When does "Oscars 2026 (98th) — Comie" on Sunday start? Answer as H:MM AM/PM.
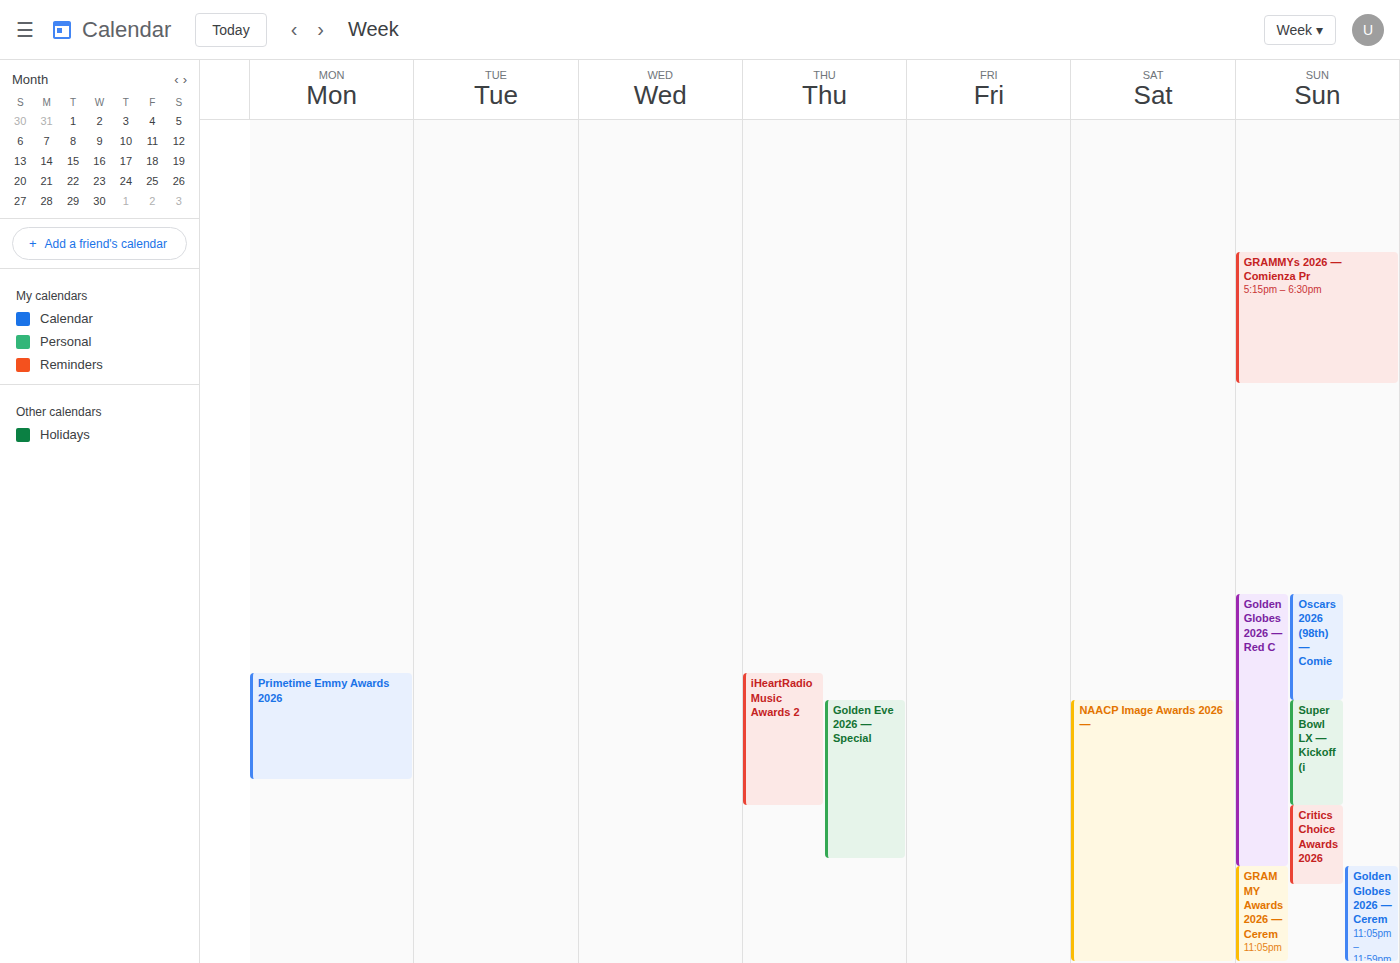
8:30 PM